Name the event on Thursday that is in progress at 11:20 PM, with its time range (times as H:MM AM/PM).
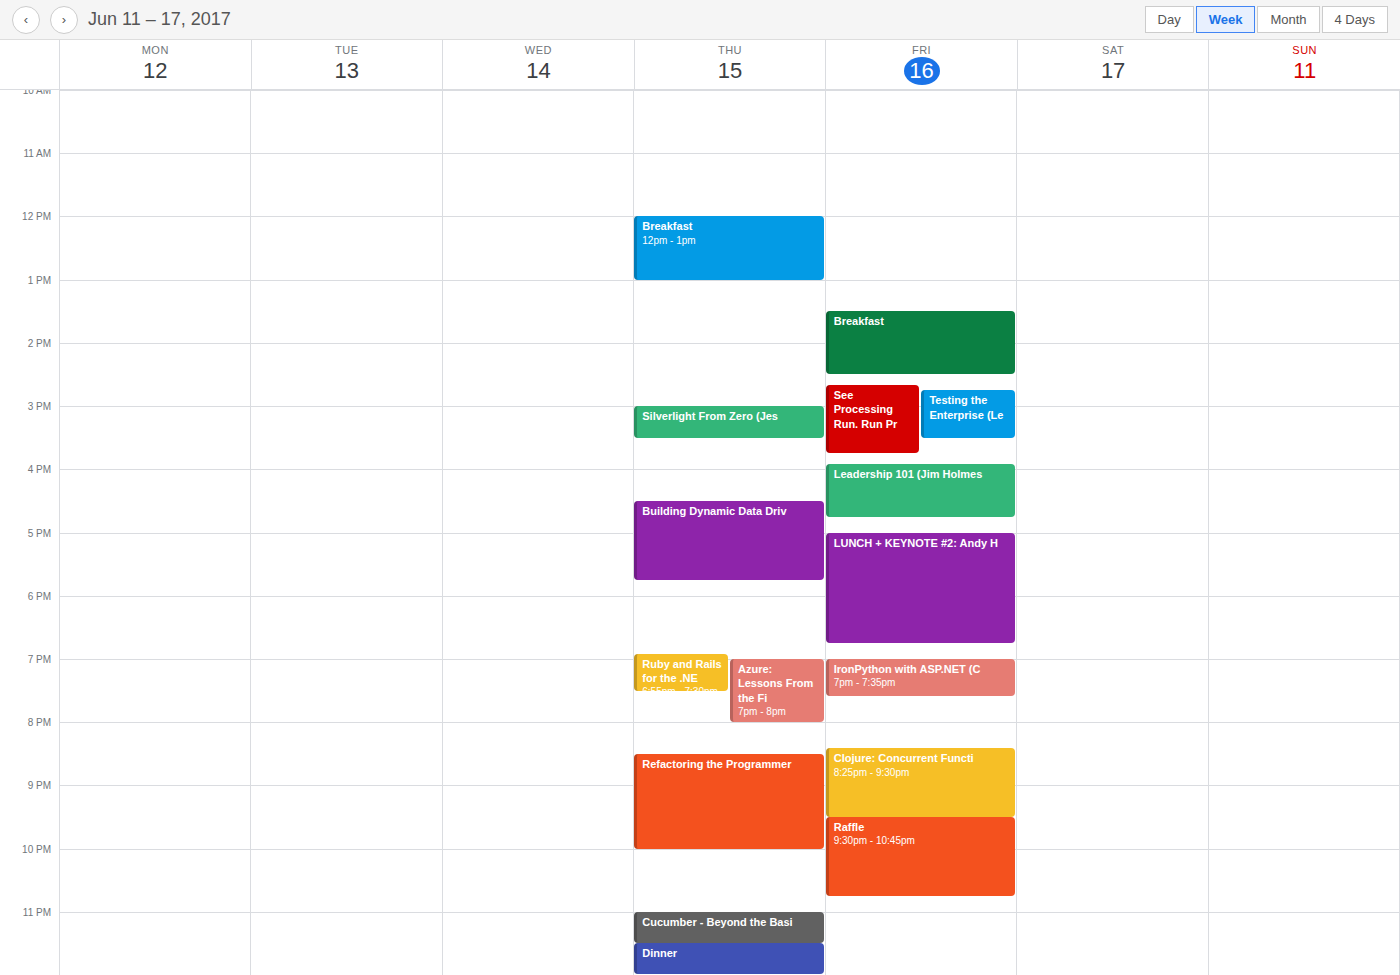
"Cucumber - Beyond the Basi", 11:00 PM to 11:30 PM